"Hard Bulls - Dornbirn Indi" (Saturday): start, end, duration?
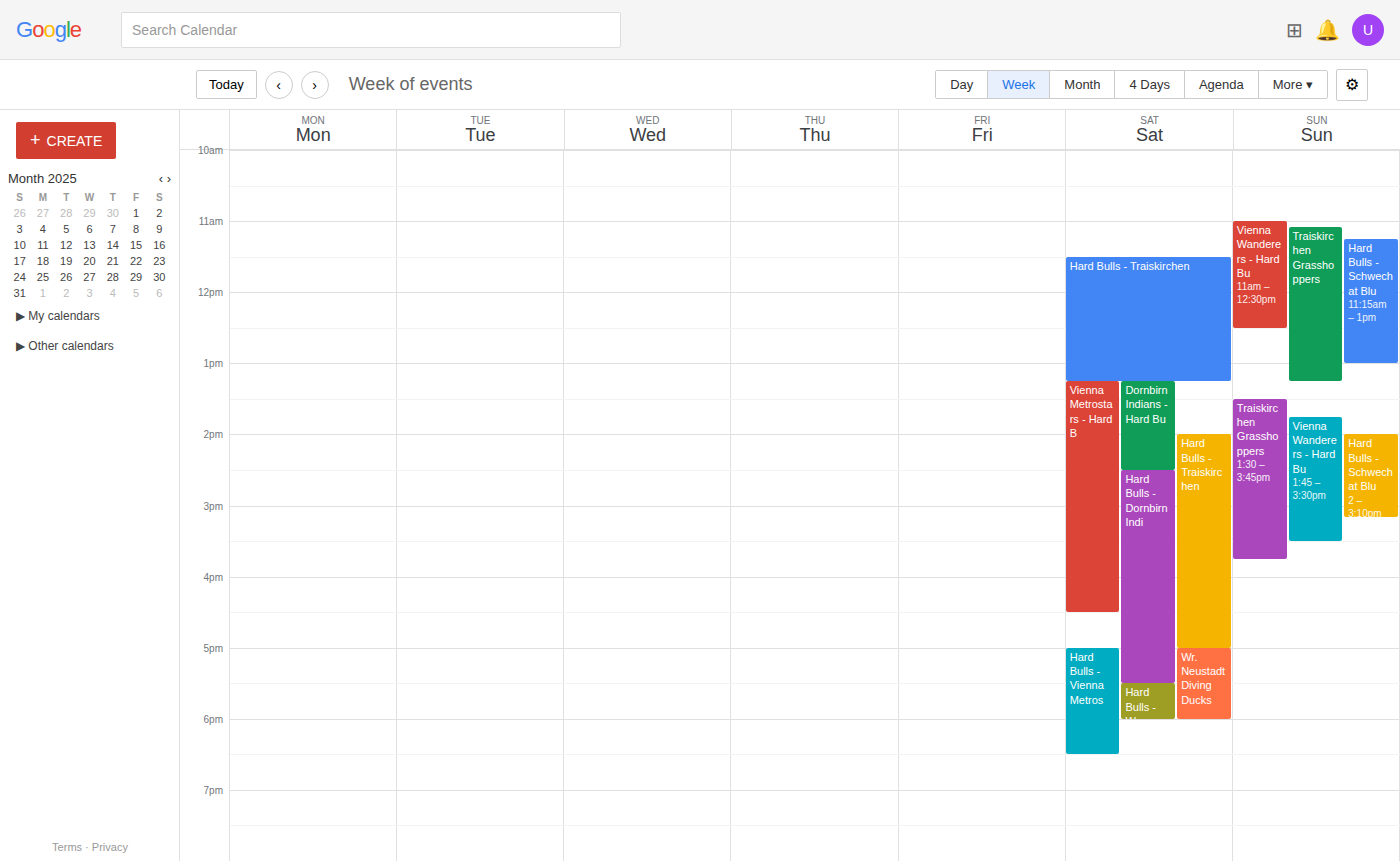
2:30 PM to 5:30 PM, 3 hours